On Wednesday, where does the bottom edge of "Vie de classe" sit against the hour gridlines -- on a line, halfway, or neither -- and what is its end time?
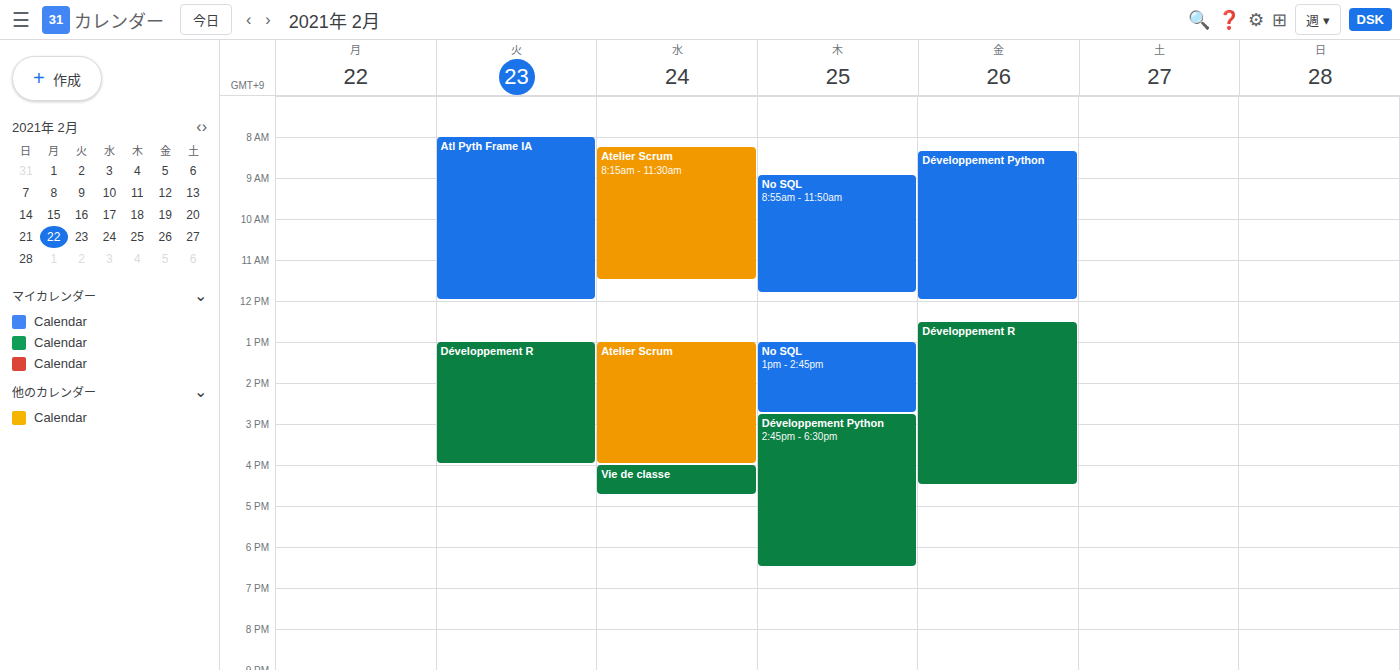
4:45 PM -- neither: three quarters of the way from the 4 PM line to the 5 PM line.